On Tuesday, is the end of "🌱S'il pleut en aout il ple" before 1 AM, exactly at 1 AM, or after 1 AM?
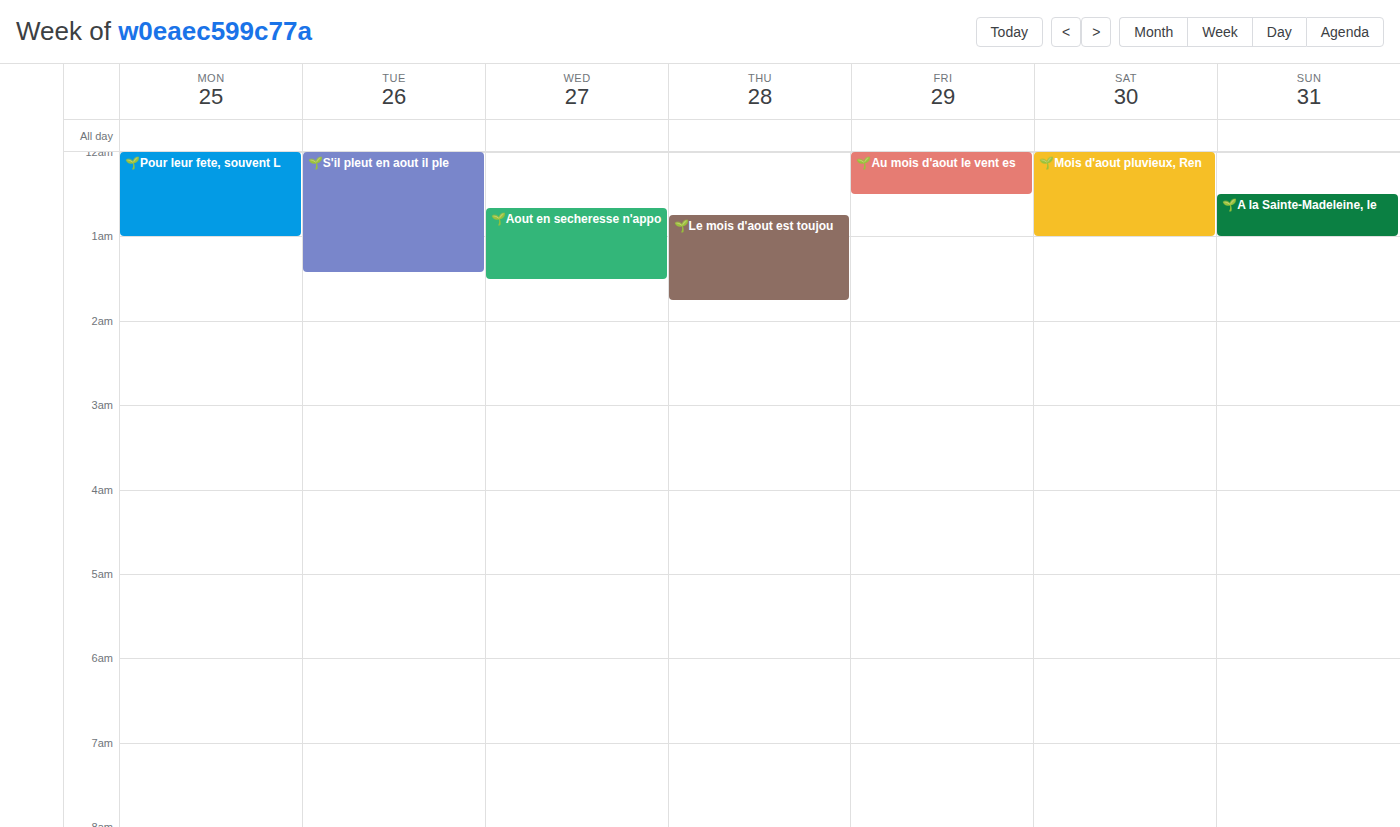
1:25 AM -- after 1 AM, 25 minutes below the 1 AM line.